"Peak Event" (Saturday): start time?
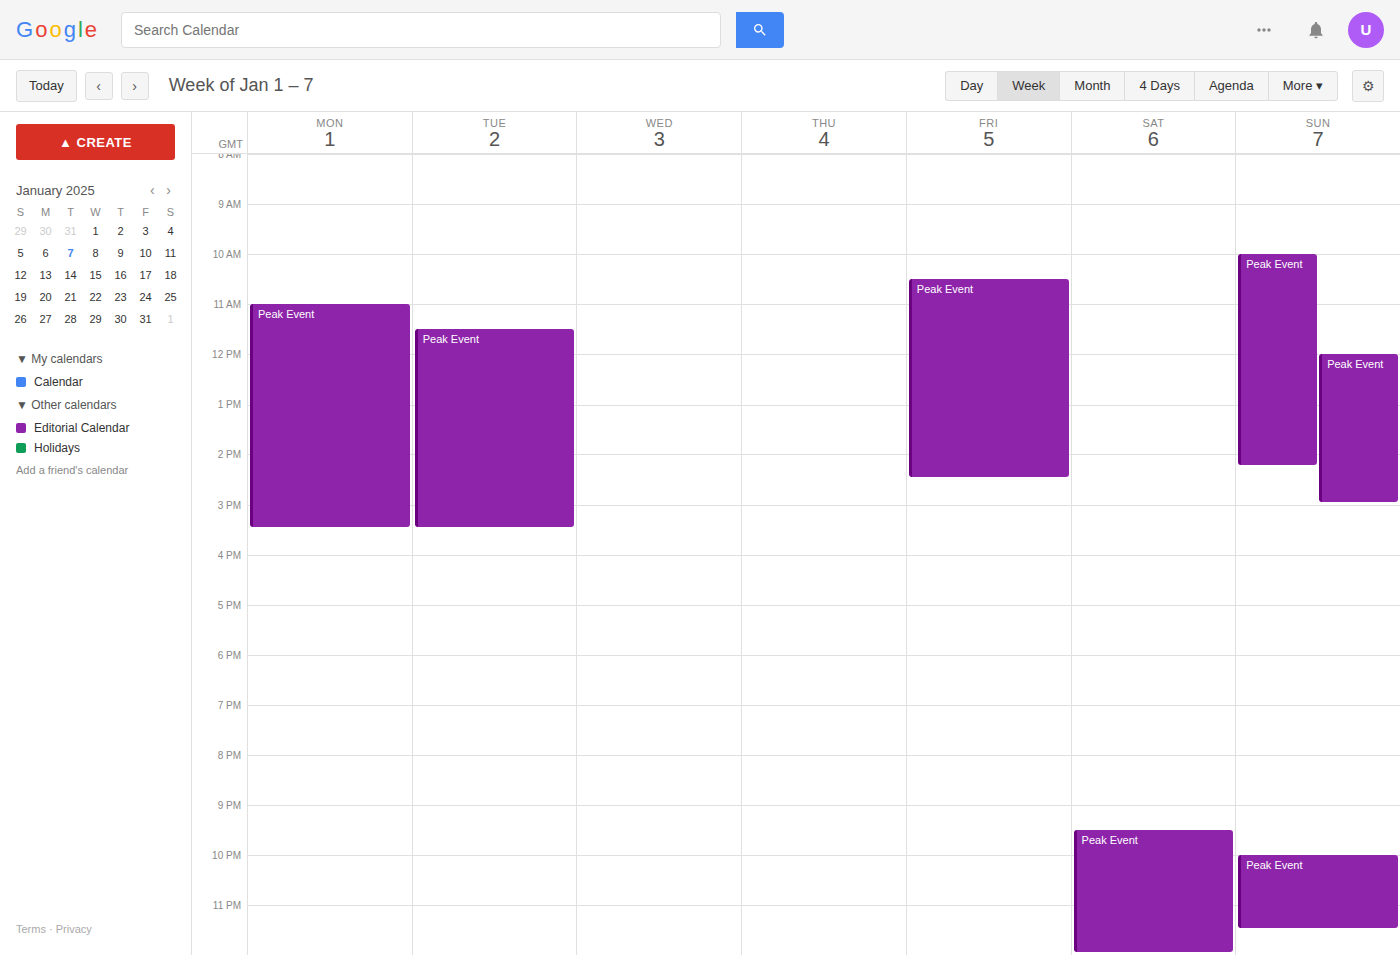
21:30